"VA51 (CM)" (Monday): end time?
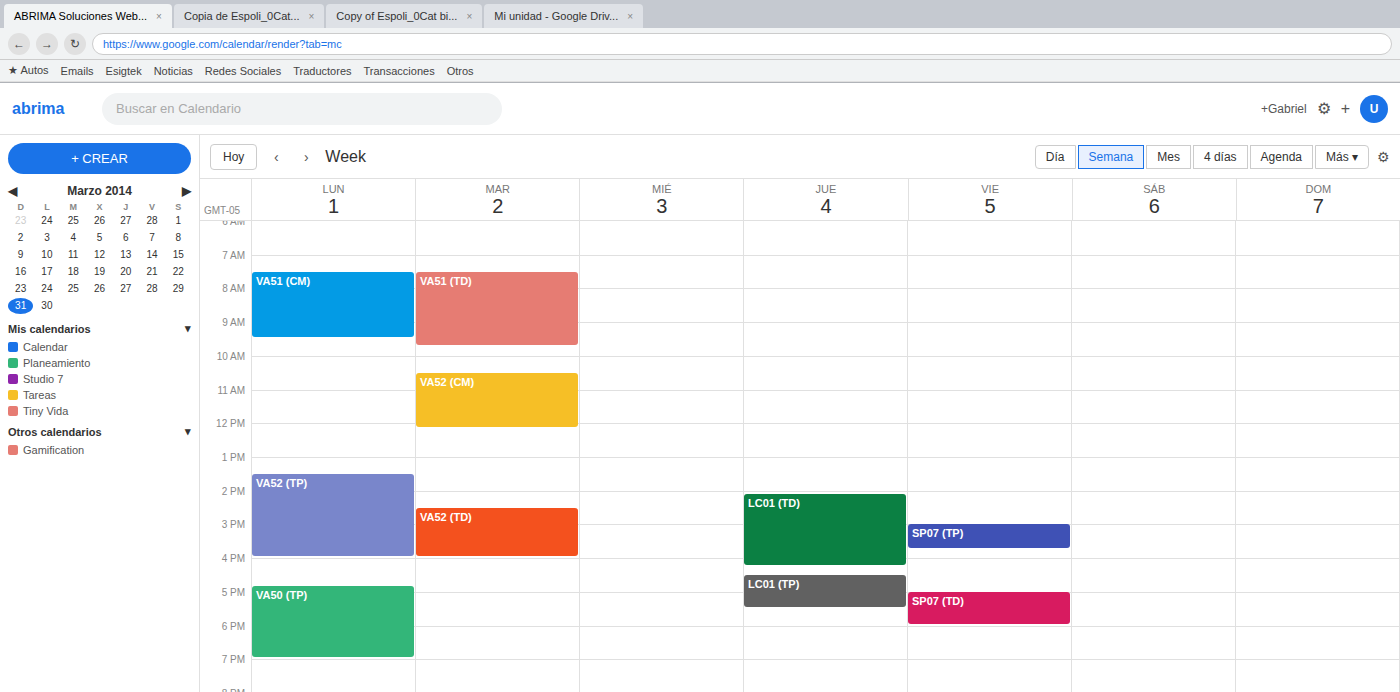
9:30 AM